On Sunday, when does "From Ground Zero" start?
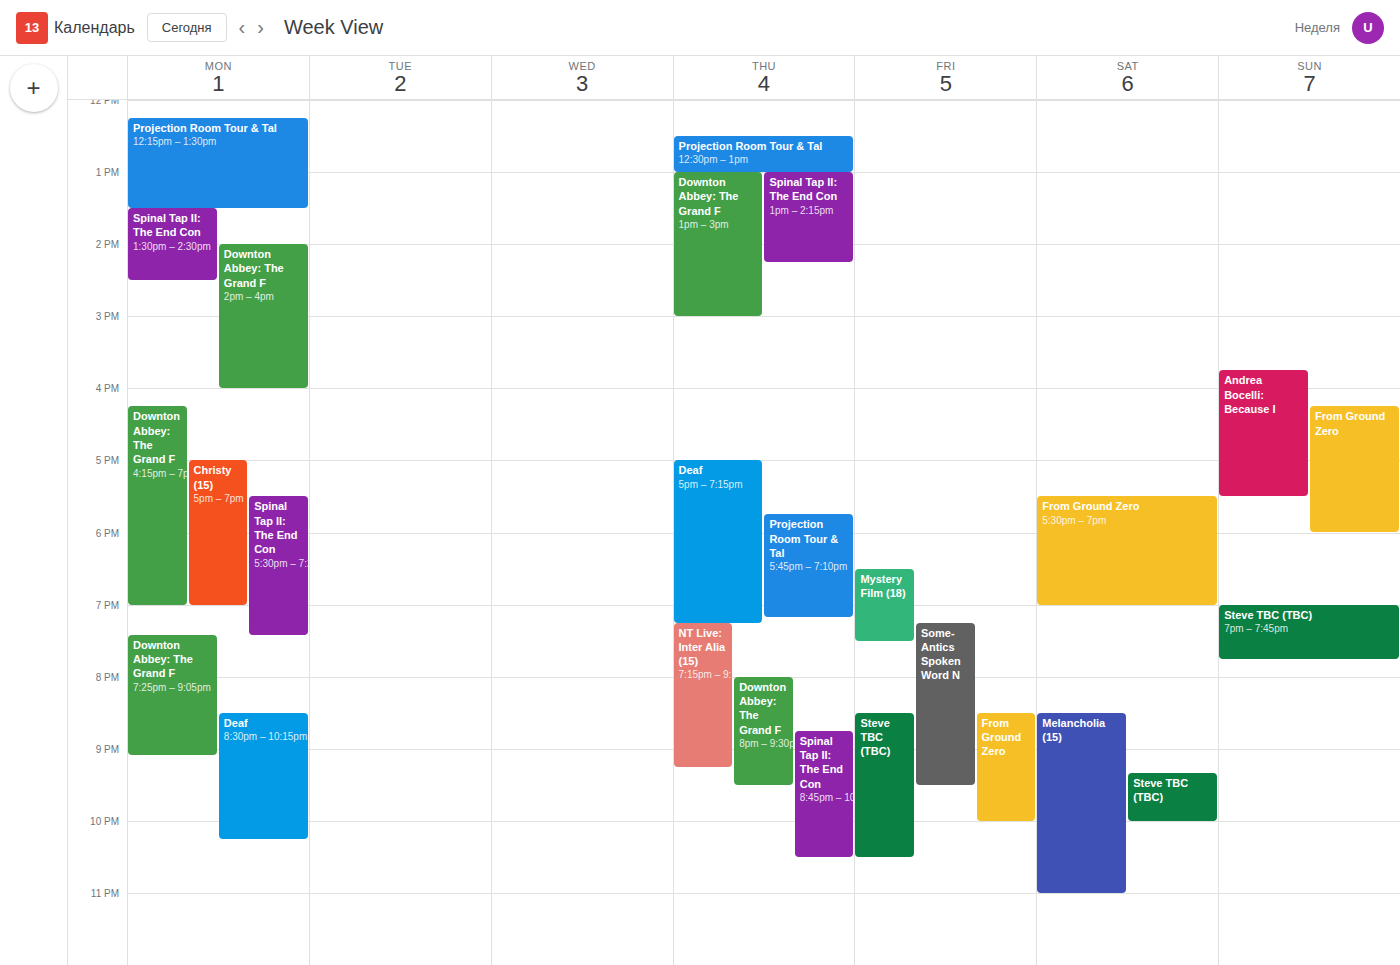
4:15 PM